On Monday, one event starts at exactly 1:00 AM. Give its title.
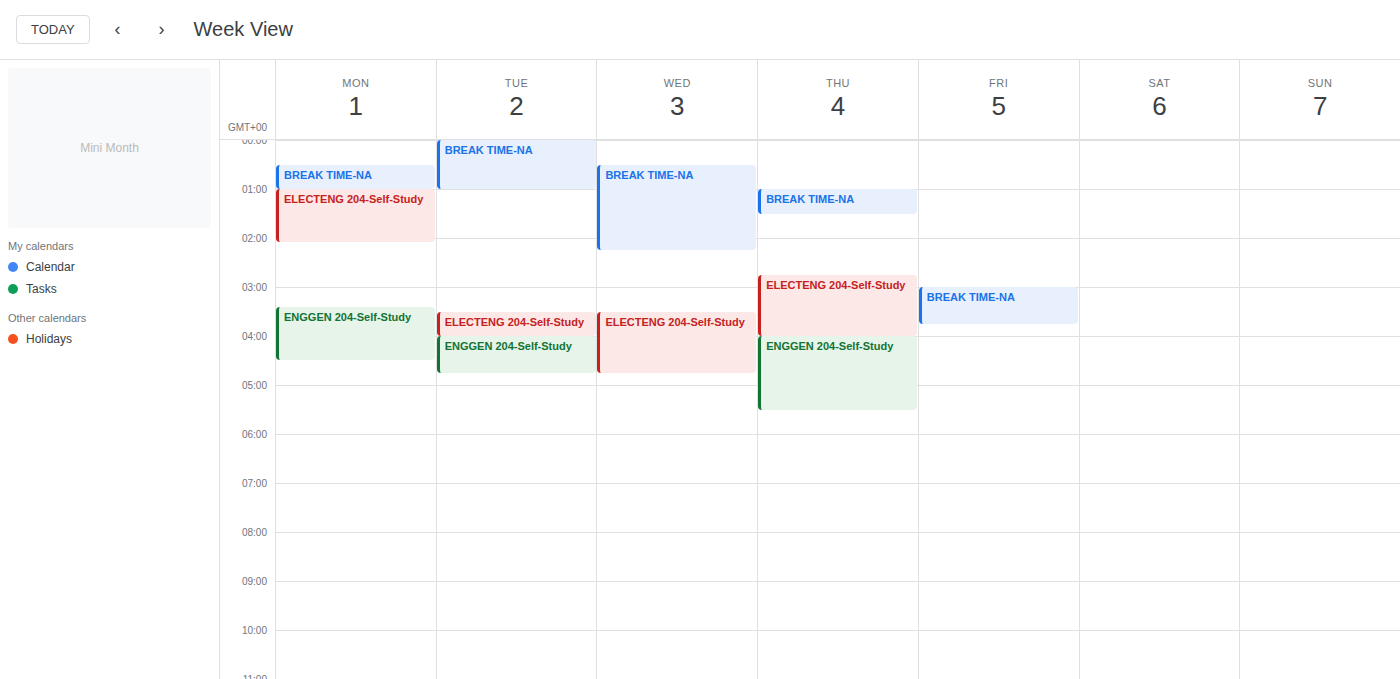
"ELECTENG 204-Self-Study"